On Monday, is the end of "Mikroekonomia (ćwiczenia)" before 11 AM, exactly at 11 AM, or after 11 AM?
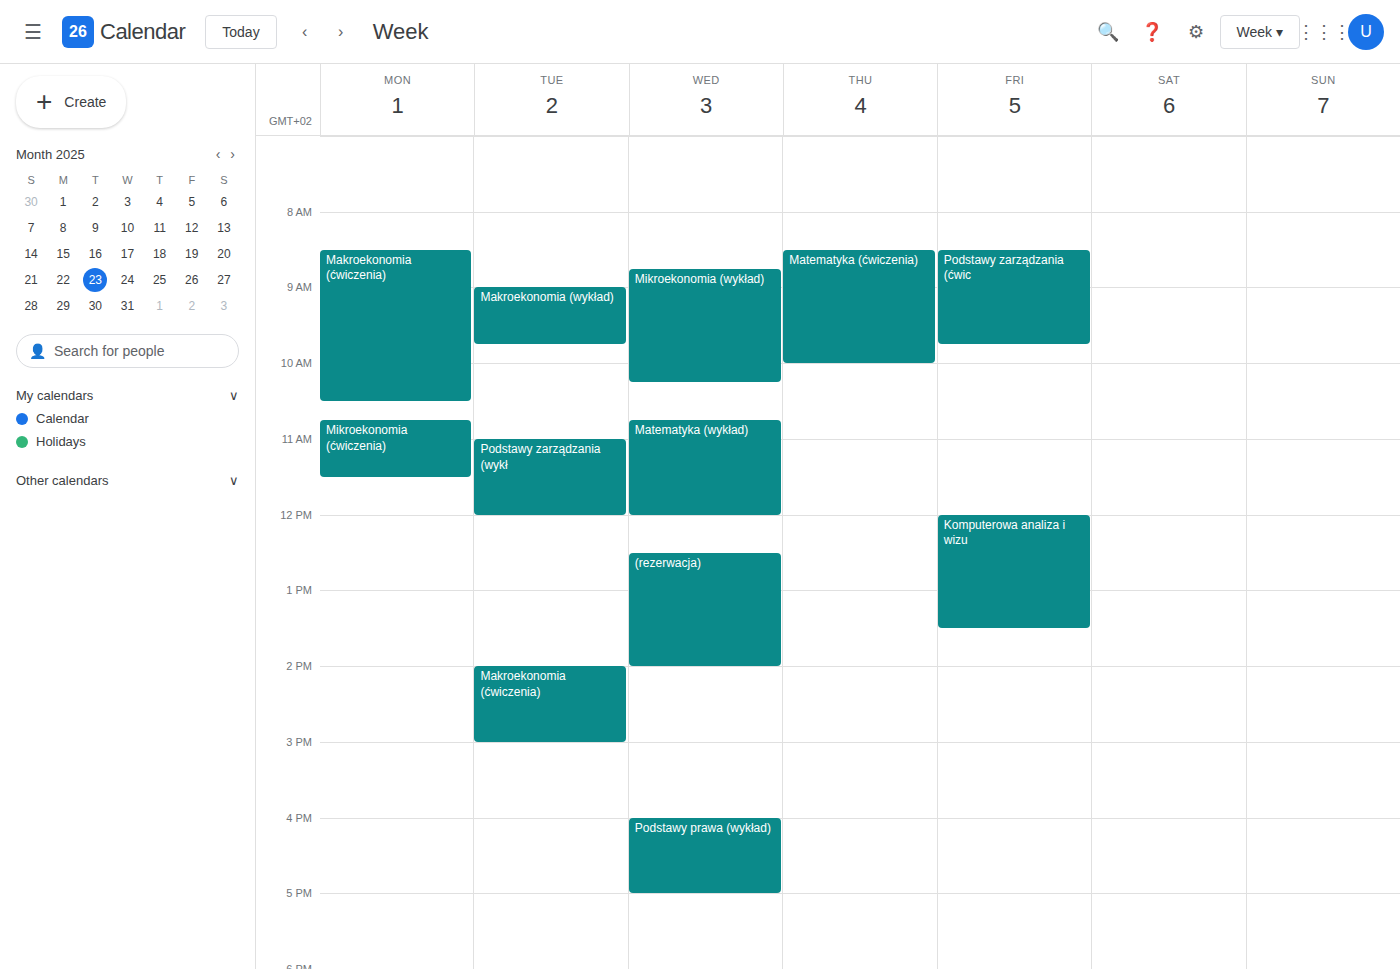
11:30 AM -- after 11 AM, 30 minutes below the 11 AM line.